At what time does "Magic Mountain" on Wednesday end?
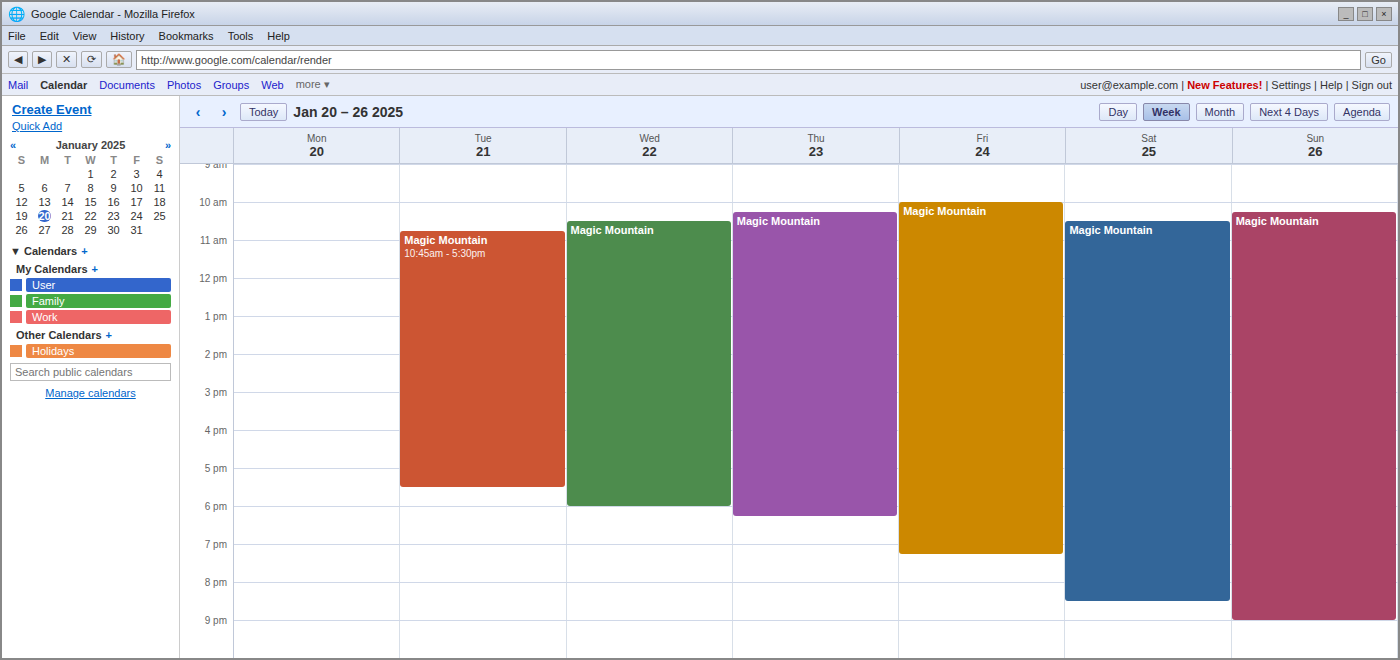
6:00 PM